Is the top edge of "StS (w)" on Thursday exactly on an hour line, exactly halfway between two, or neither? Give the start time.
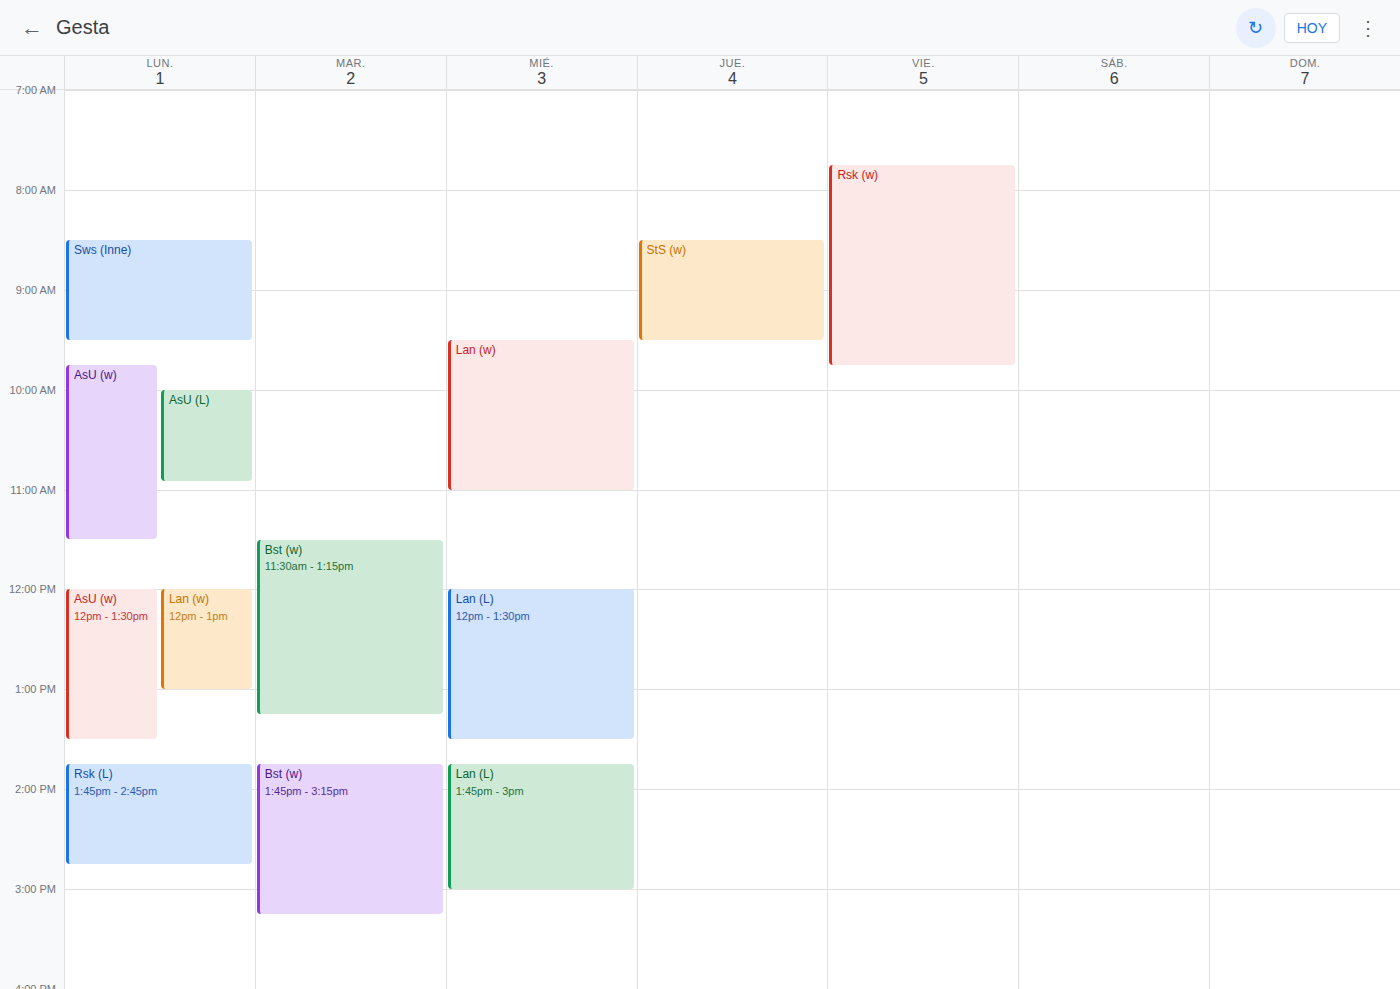
8:30 AM -- halfway between the 8 AM and 9 AM lines.